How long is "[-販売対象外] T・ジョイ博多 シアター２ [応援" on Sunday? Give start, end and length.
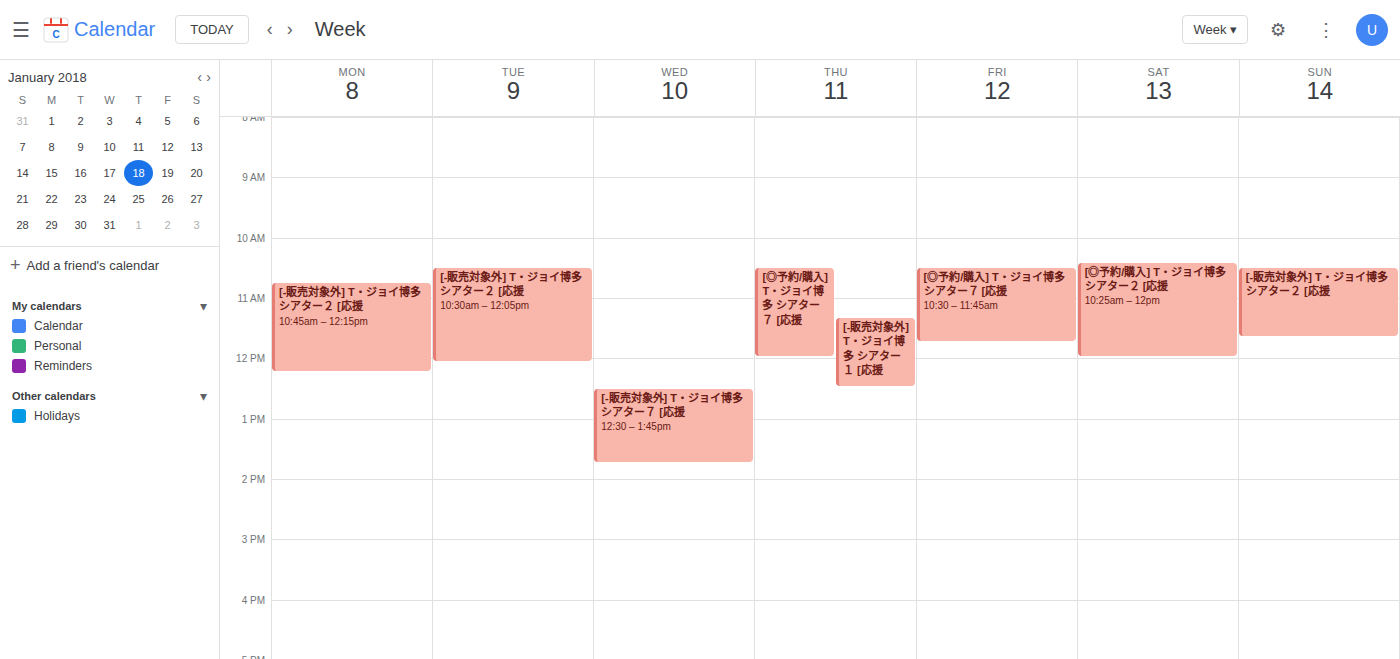
10:30 AM to 11:40 AM, 1 hour 10 minutes